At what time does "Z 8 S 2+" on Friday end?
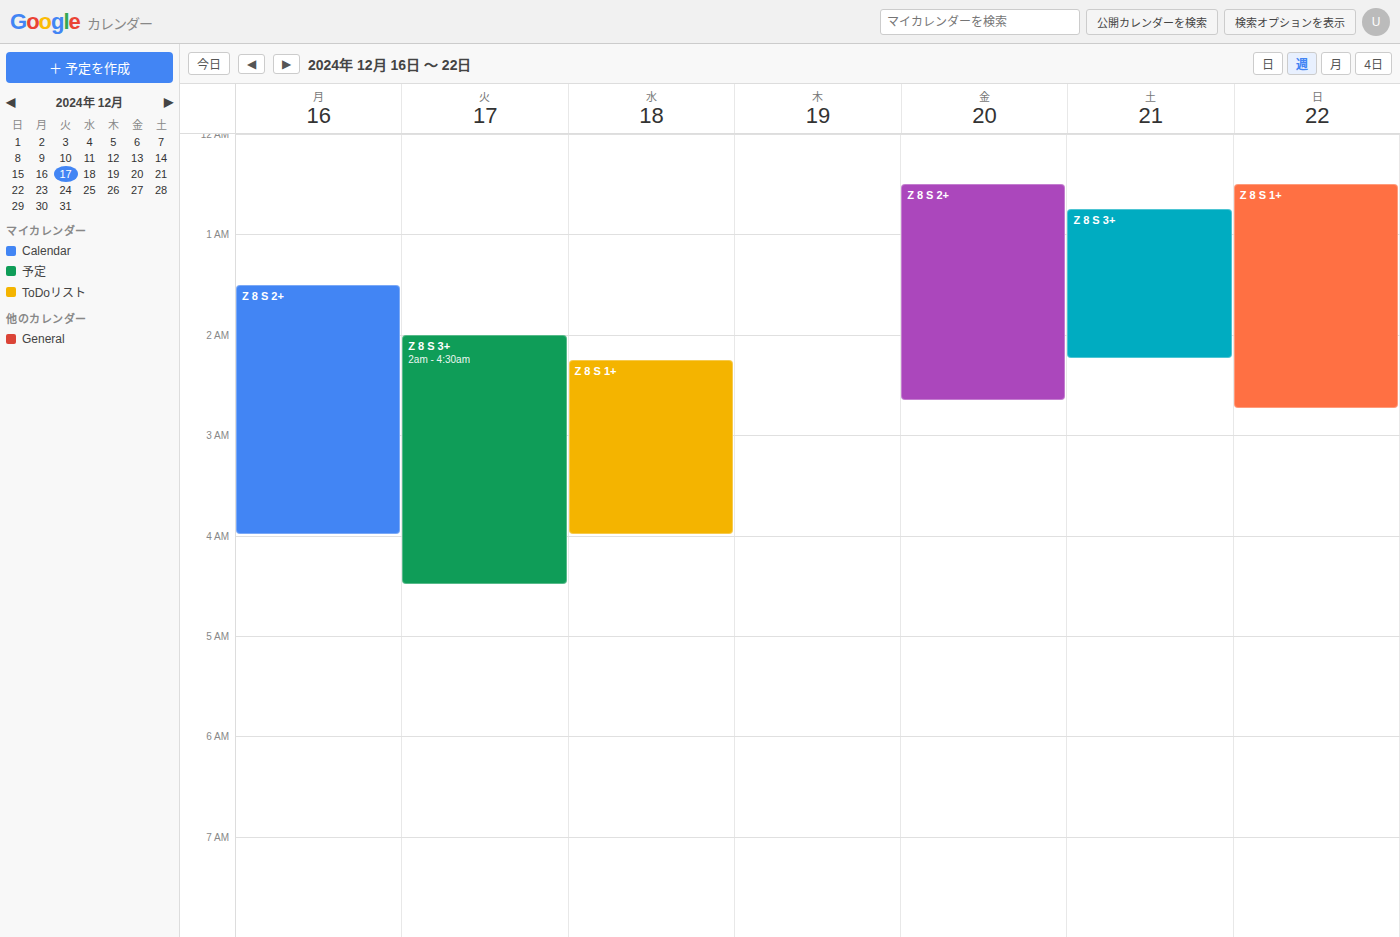
02:40